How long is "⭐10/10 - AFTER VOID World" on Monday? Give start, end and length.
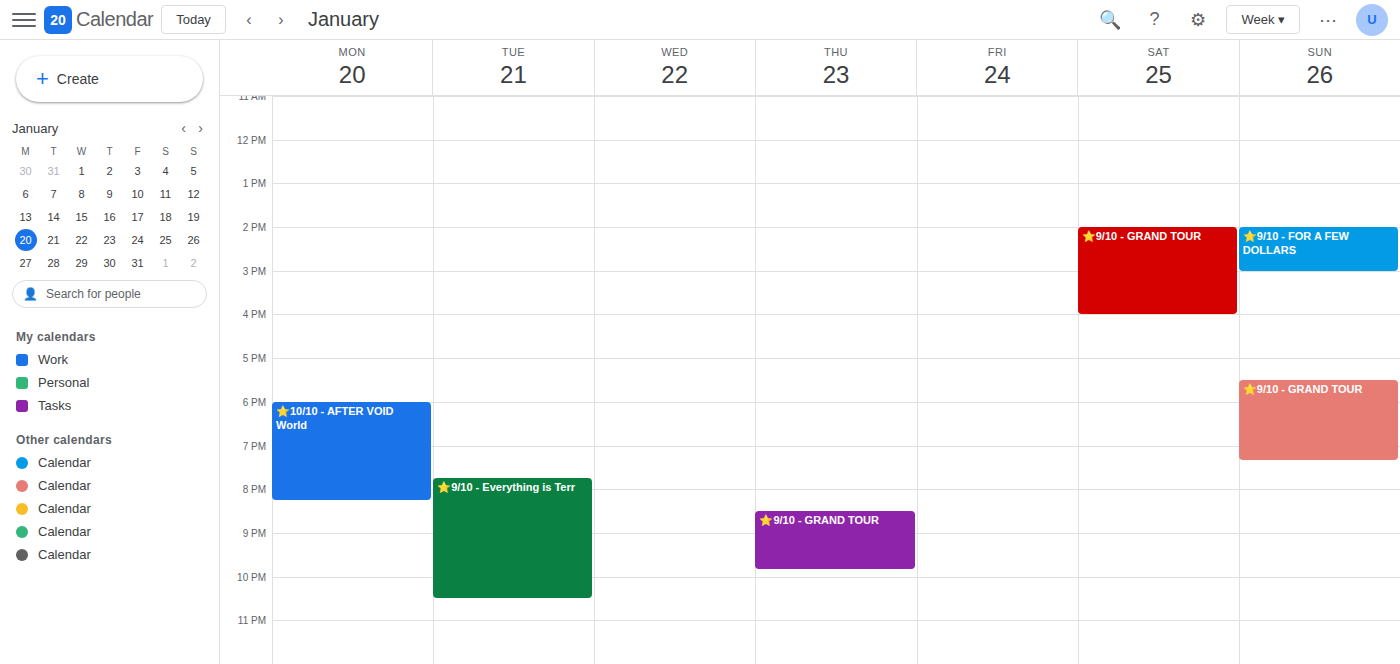
6:00 PM to 8:15 PM, 2 hours 15 minutes